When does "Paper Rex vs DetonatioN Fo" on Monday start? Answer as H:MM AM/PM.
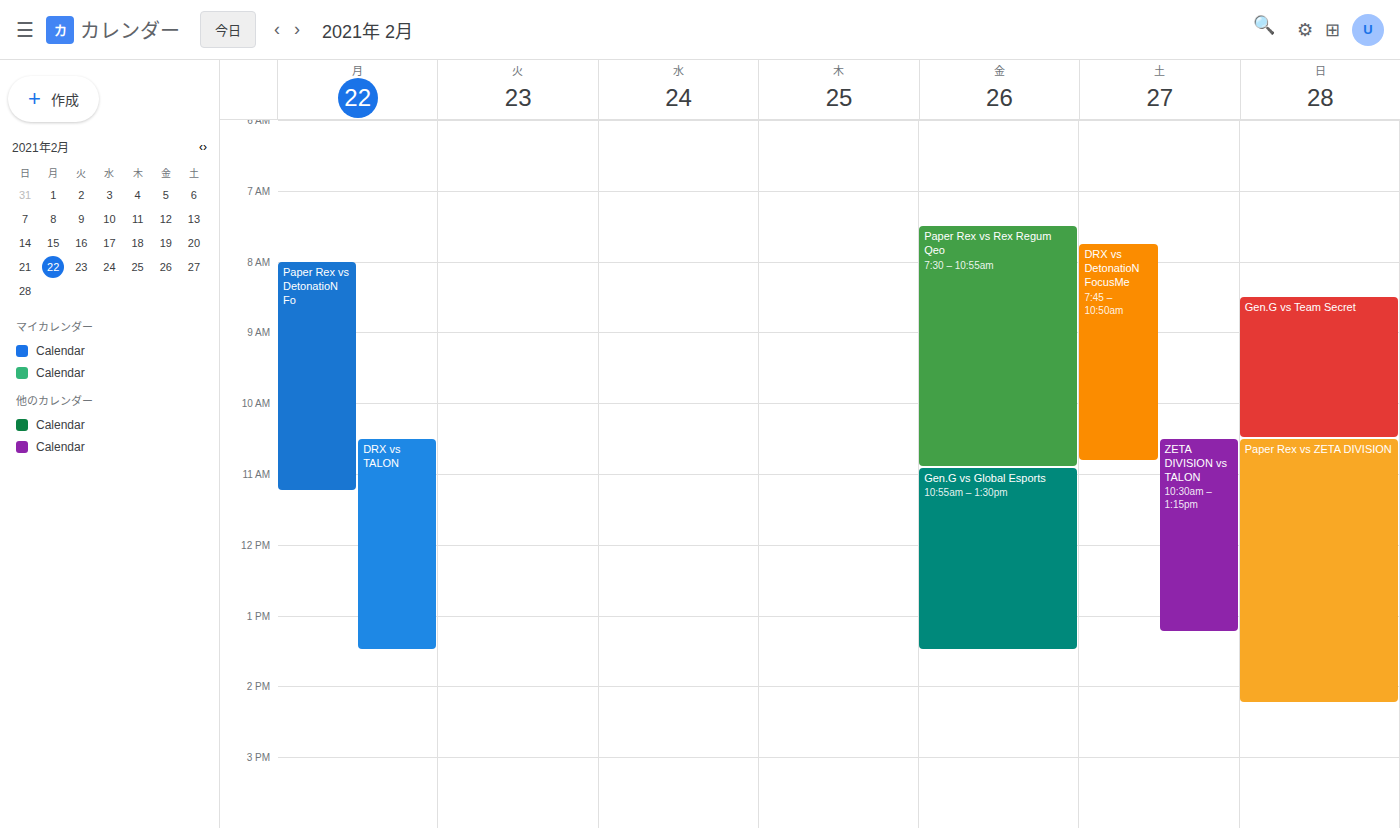
8:00 AM